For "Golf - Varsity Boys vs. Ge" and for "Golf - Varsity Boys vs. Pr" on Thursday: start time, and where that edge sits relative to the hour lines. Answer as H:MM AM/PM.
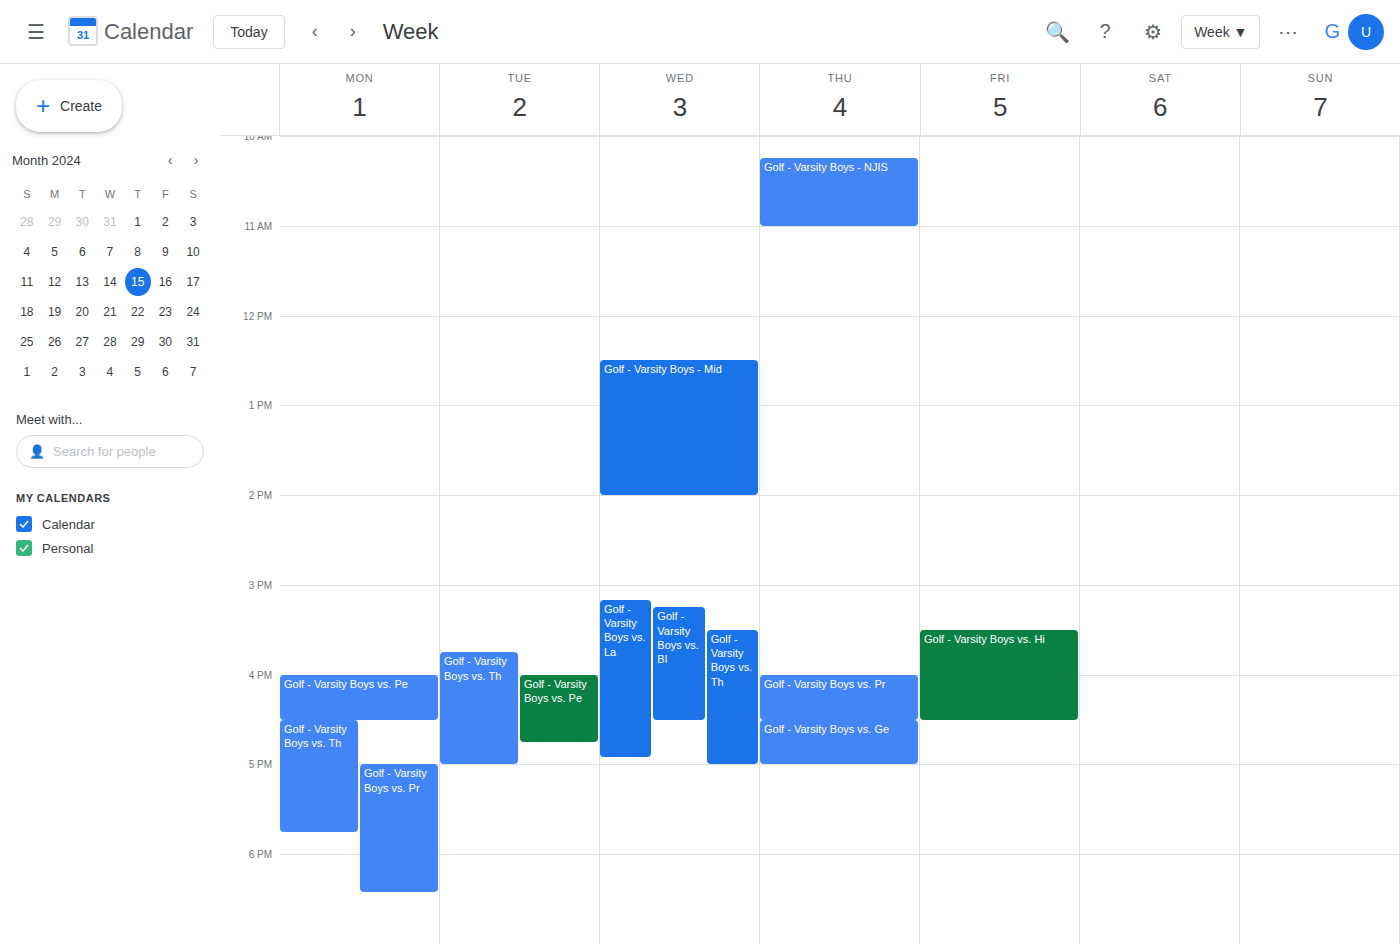
"Golf - Varsity Boys vs. Ge": 4:30 PM, halfway between the 4 PM and 5 PM lines. "Golf - Varsity Boys vs. Pr": 4:00 PM, exactly on the 4 PM line.